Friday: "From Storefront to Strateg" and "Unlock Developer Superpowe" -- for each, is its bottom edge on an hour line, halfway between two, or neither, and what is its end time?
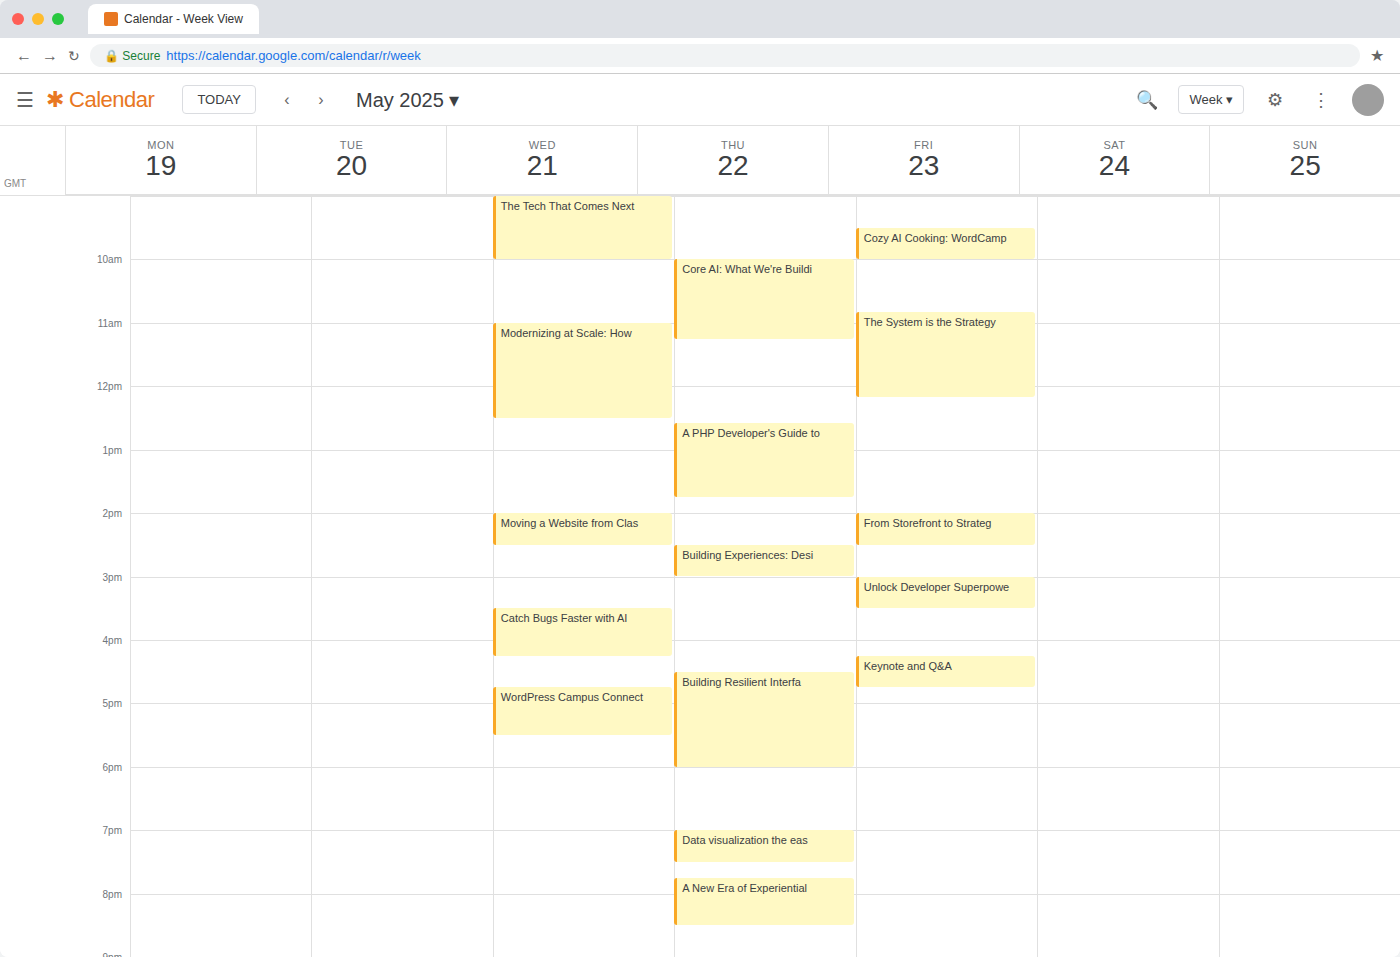
"From Storefront to Strateg": 2:30 PM, halfway between the 2 PM and 3 PM lines. "Unlock Developer Superpowe": 3:30 PM, halfway between the 3 PM and 4 PM lines.